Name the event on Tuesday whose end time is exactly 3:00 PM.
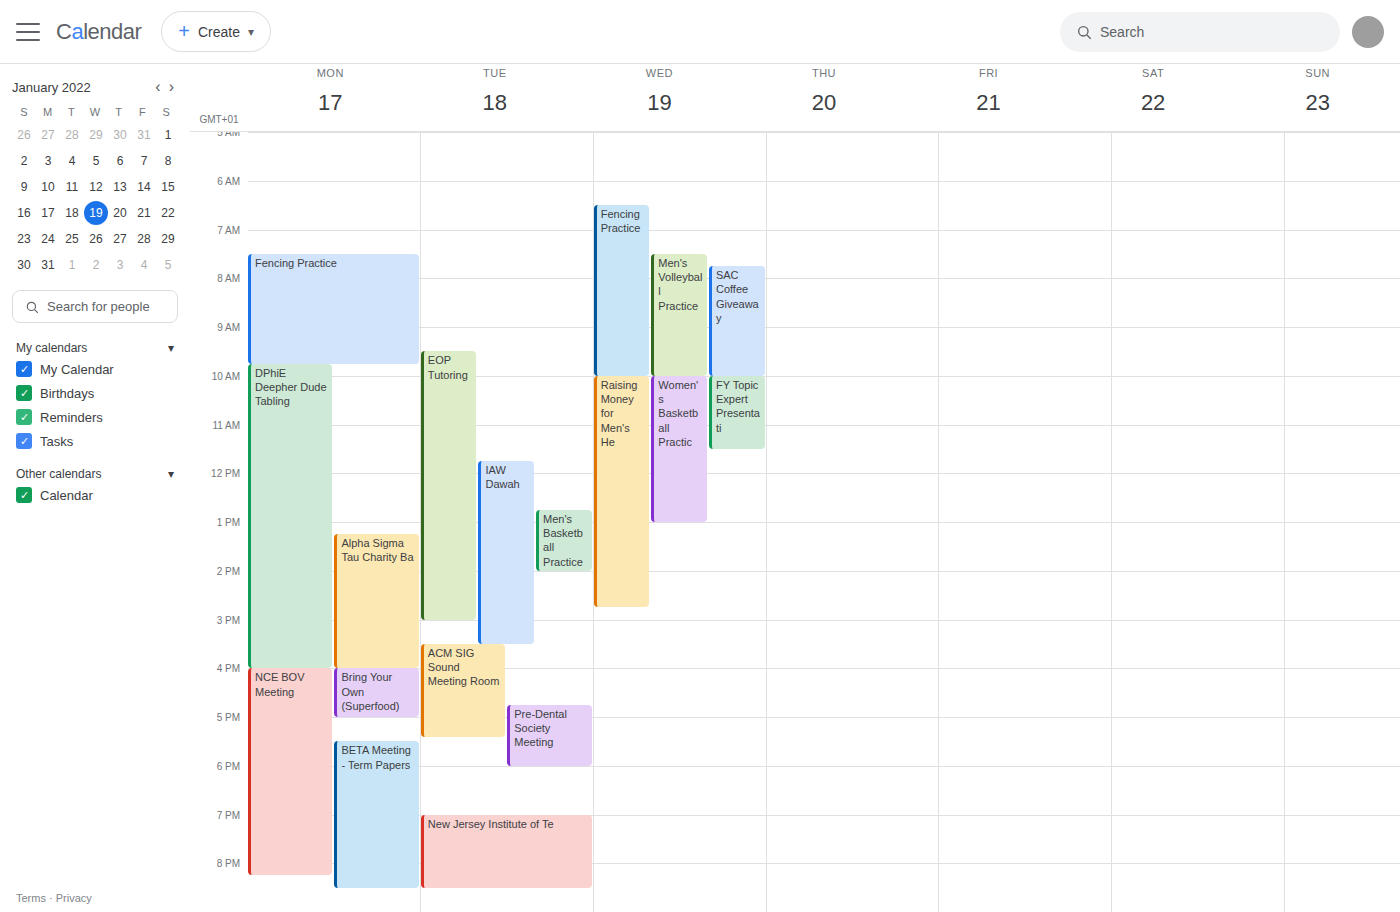
"EOP Tutoring"